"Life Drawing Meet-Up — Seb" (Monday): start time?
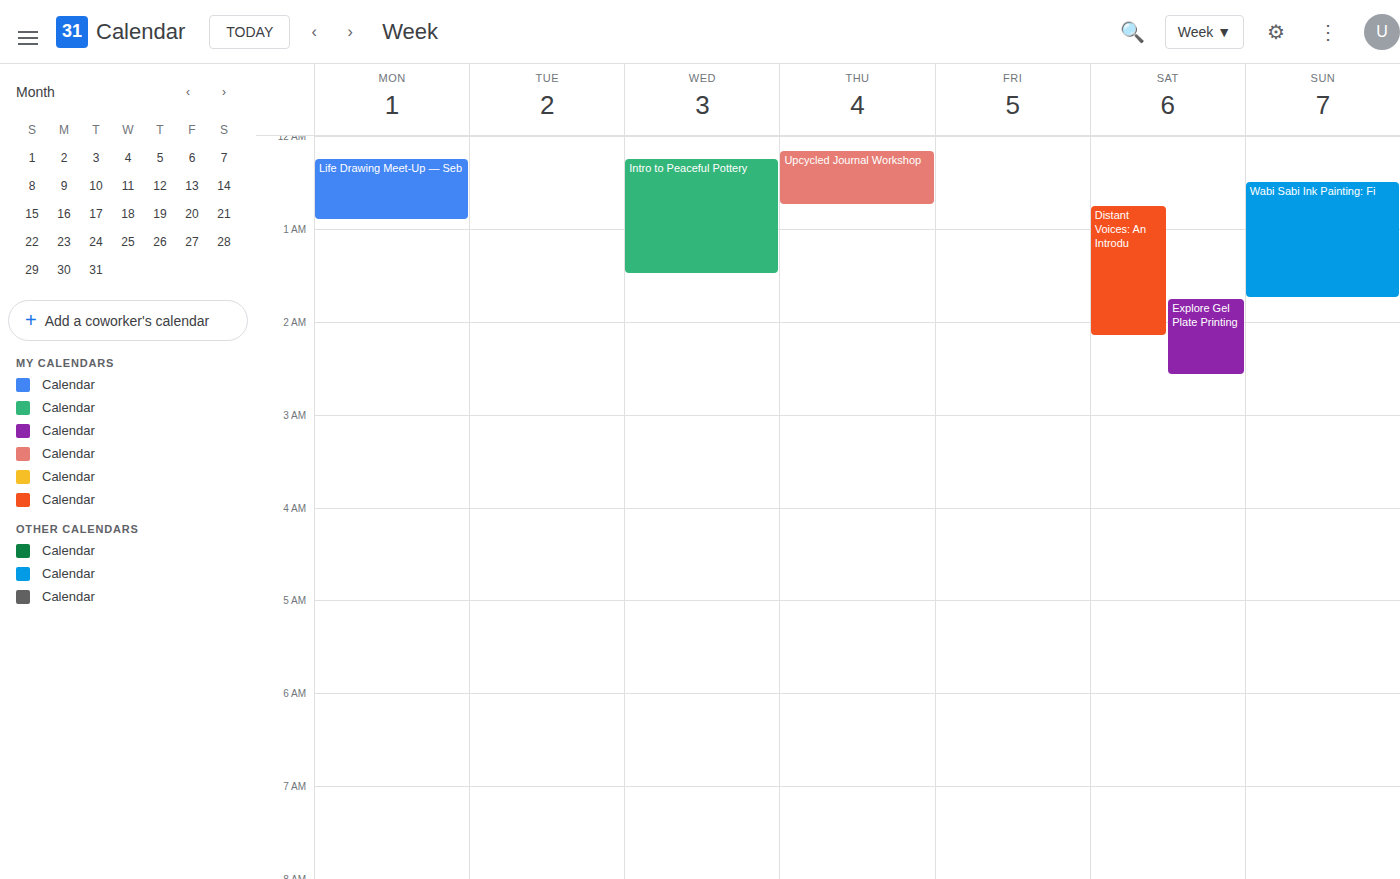
12:15 AM